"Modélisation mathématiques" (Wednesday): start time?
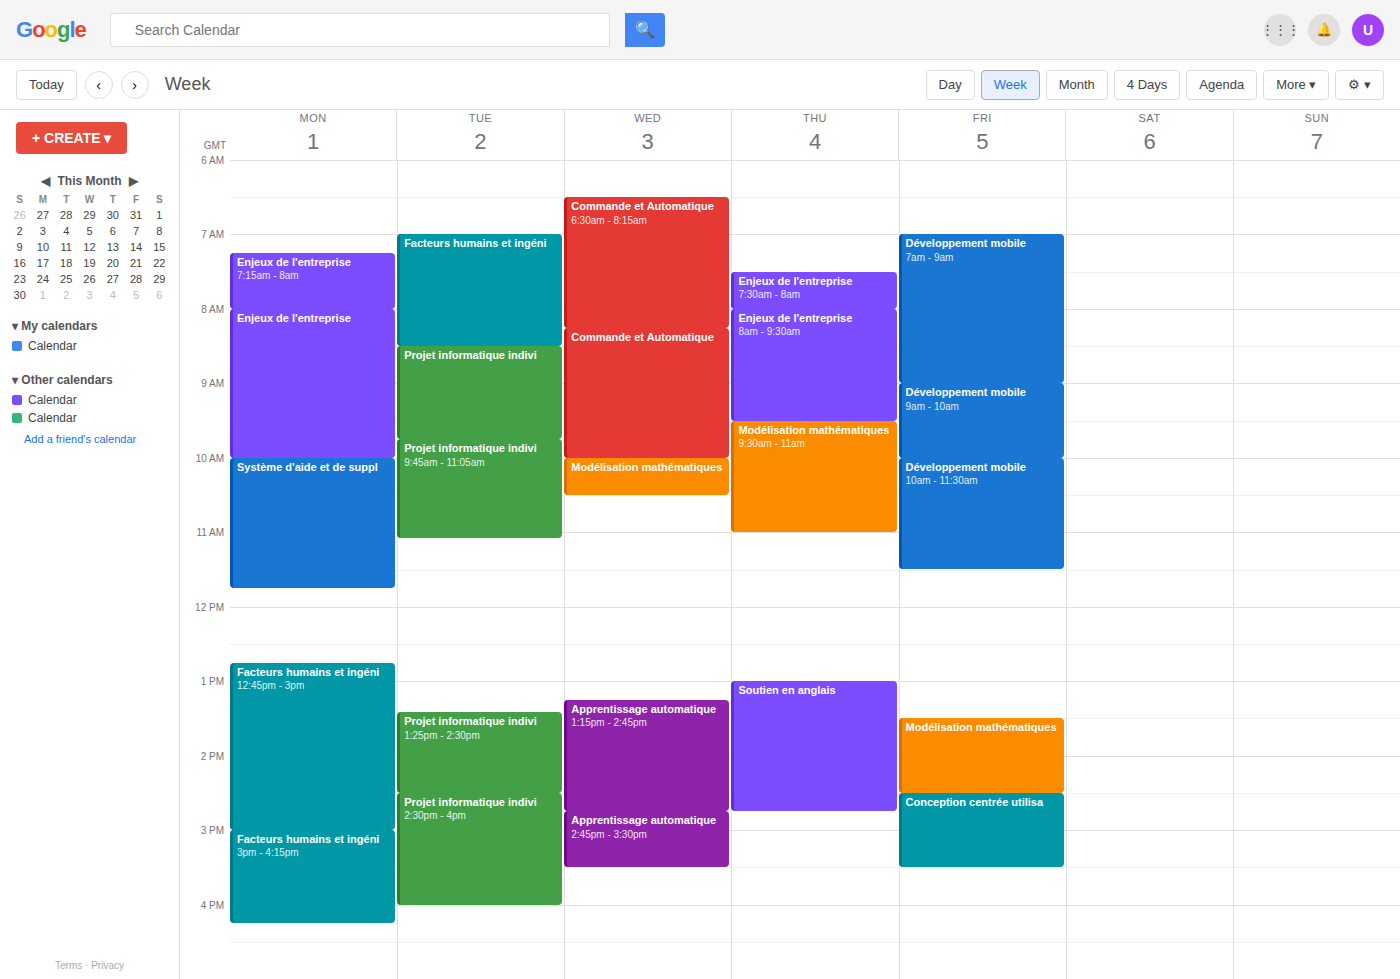
10:00 AM